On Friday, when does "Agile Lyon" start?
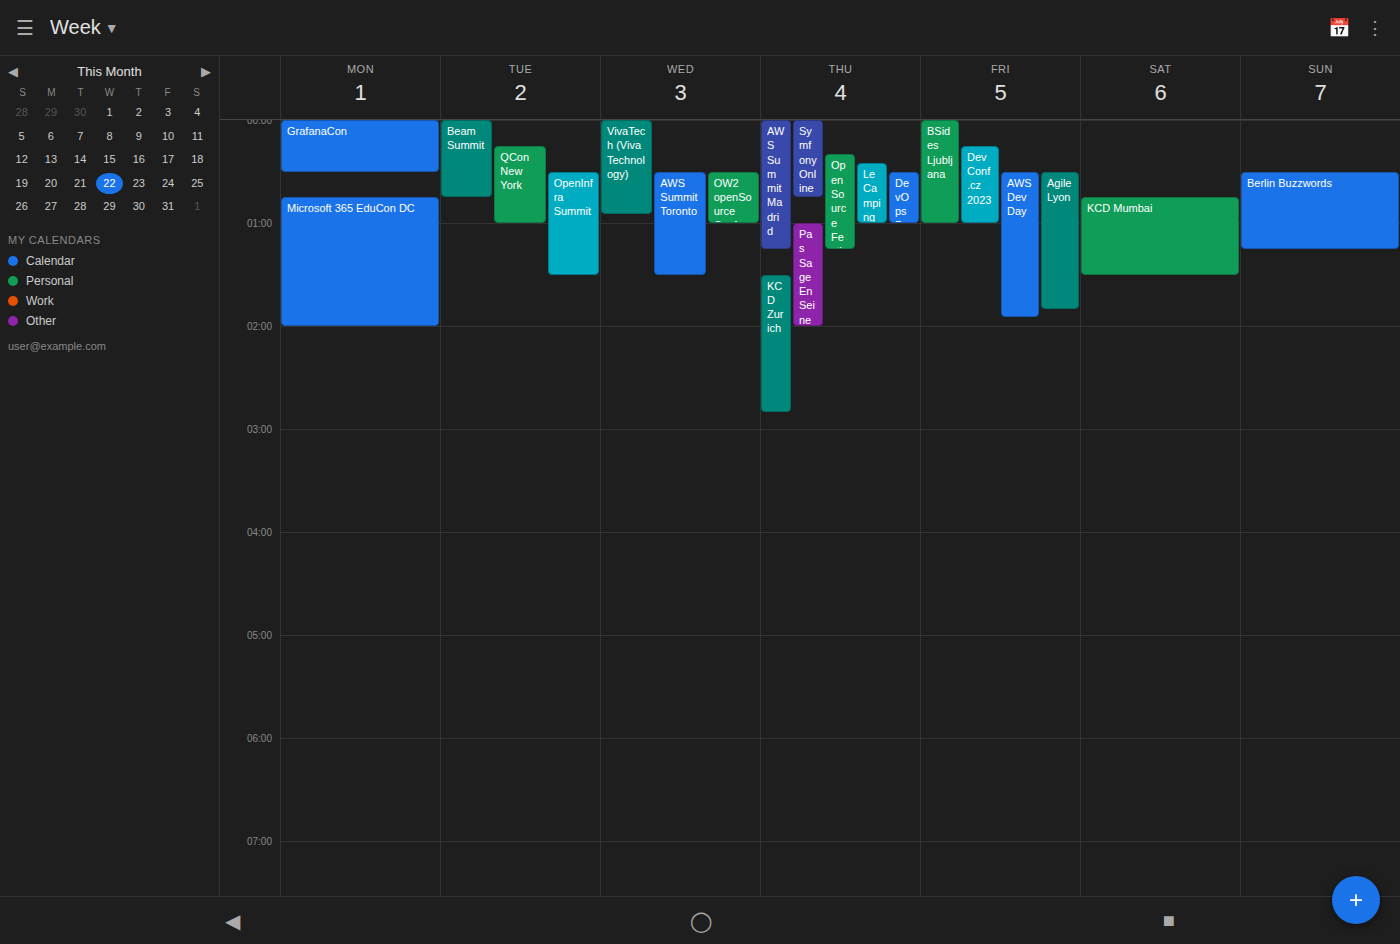
12:30 AM